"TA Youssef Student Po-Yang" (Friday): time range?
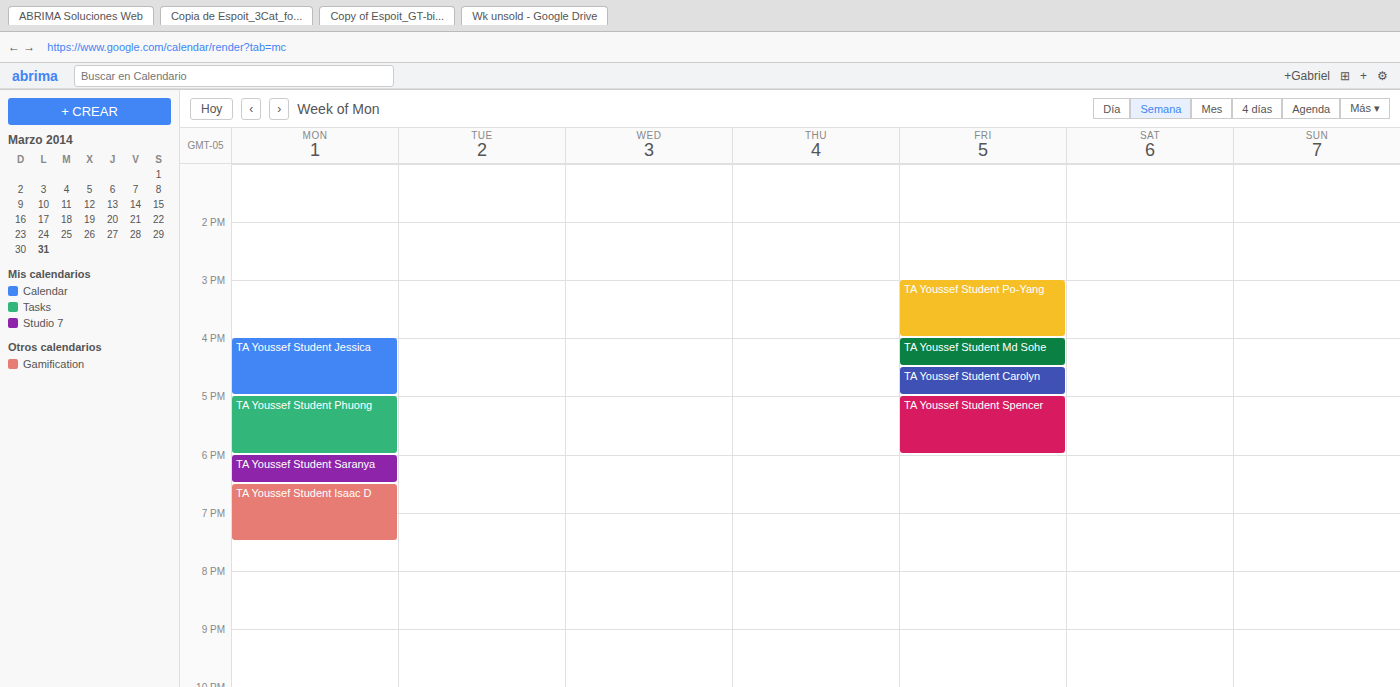
3:00 PM to 4:00 PM